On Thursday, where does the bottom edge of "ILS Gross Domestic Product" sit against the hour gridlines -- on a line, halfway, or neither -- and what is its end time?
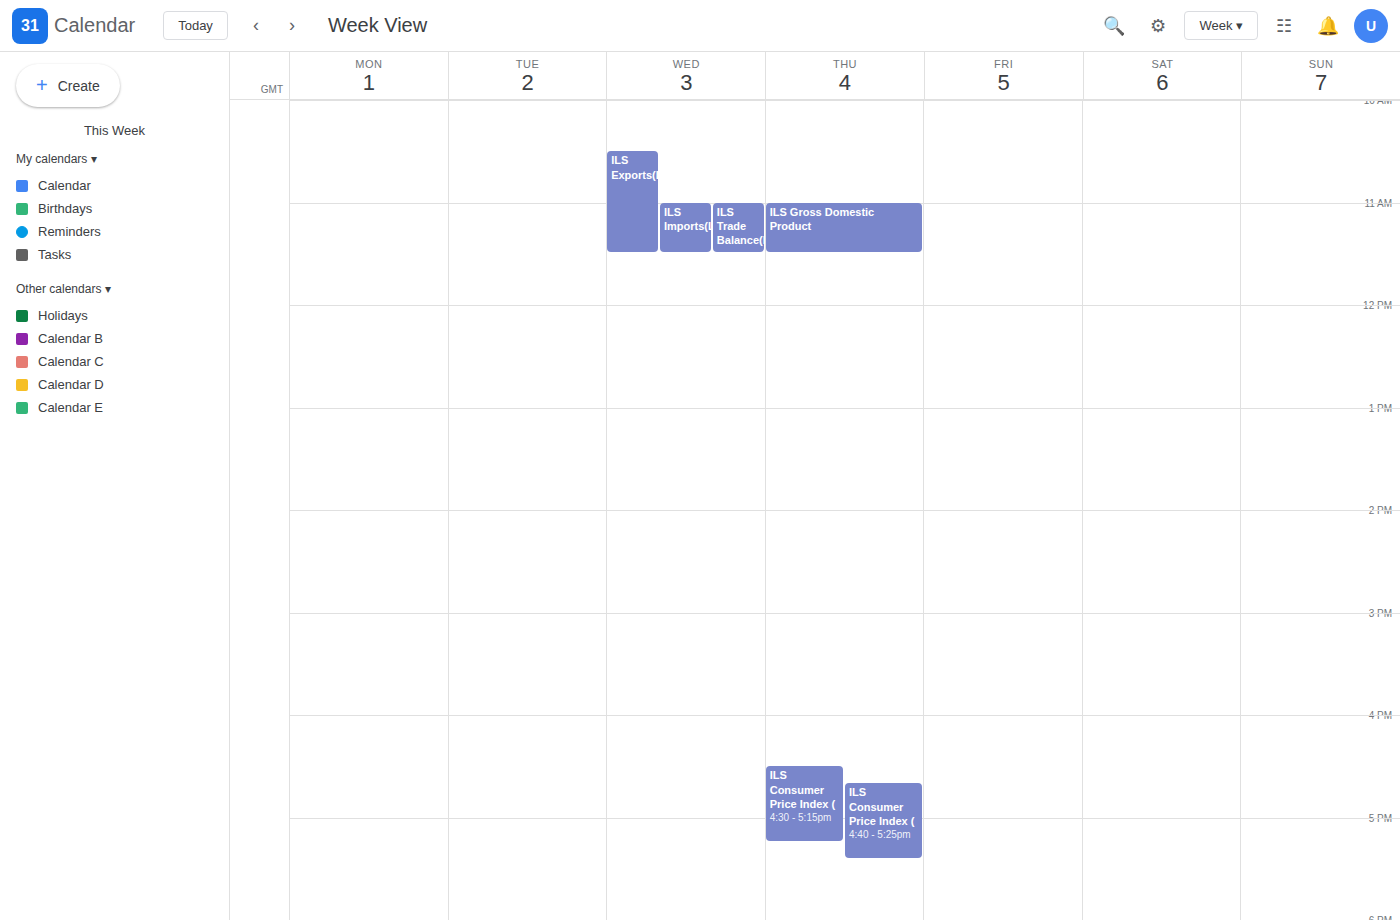
11:30 AM -- halfway between the 11 AM and 12 PM lines.